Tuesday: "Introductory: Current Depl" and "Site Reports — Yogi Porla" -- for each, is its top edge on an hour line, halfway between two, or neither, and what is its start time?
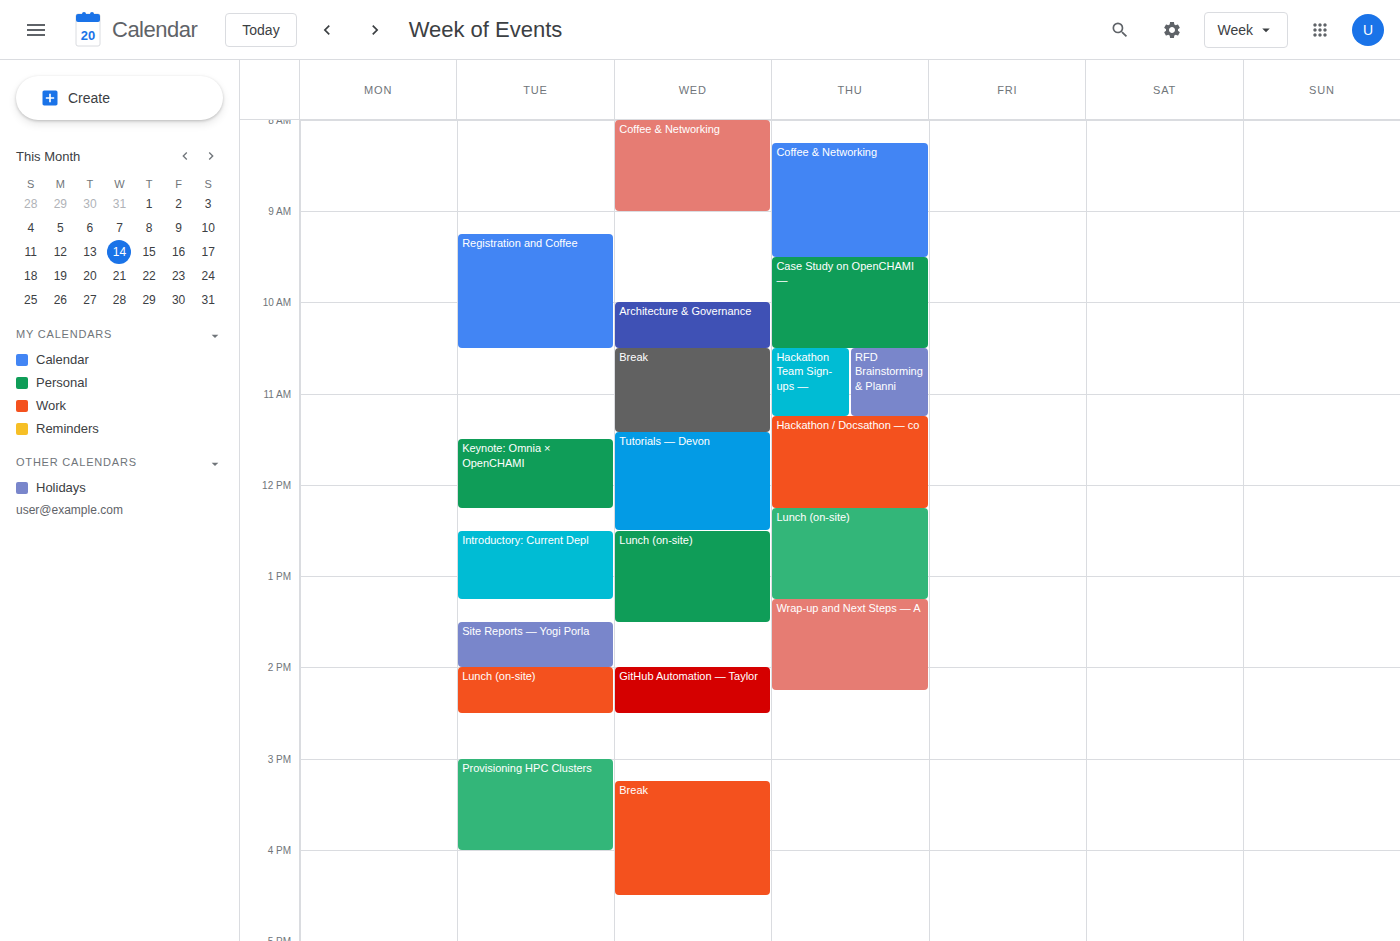
"Introductory: Current Depl": 12:30, halfway between the 12:00 and 13:00 lines. "Site Reports — Yogi Porla": 13:30, halfway between the 13:00 and 14:00 lines.